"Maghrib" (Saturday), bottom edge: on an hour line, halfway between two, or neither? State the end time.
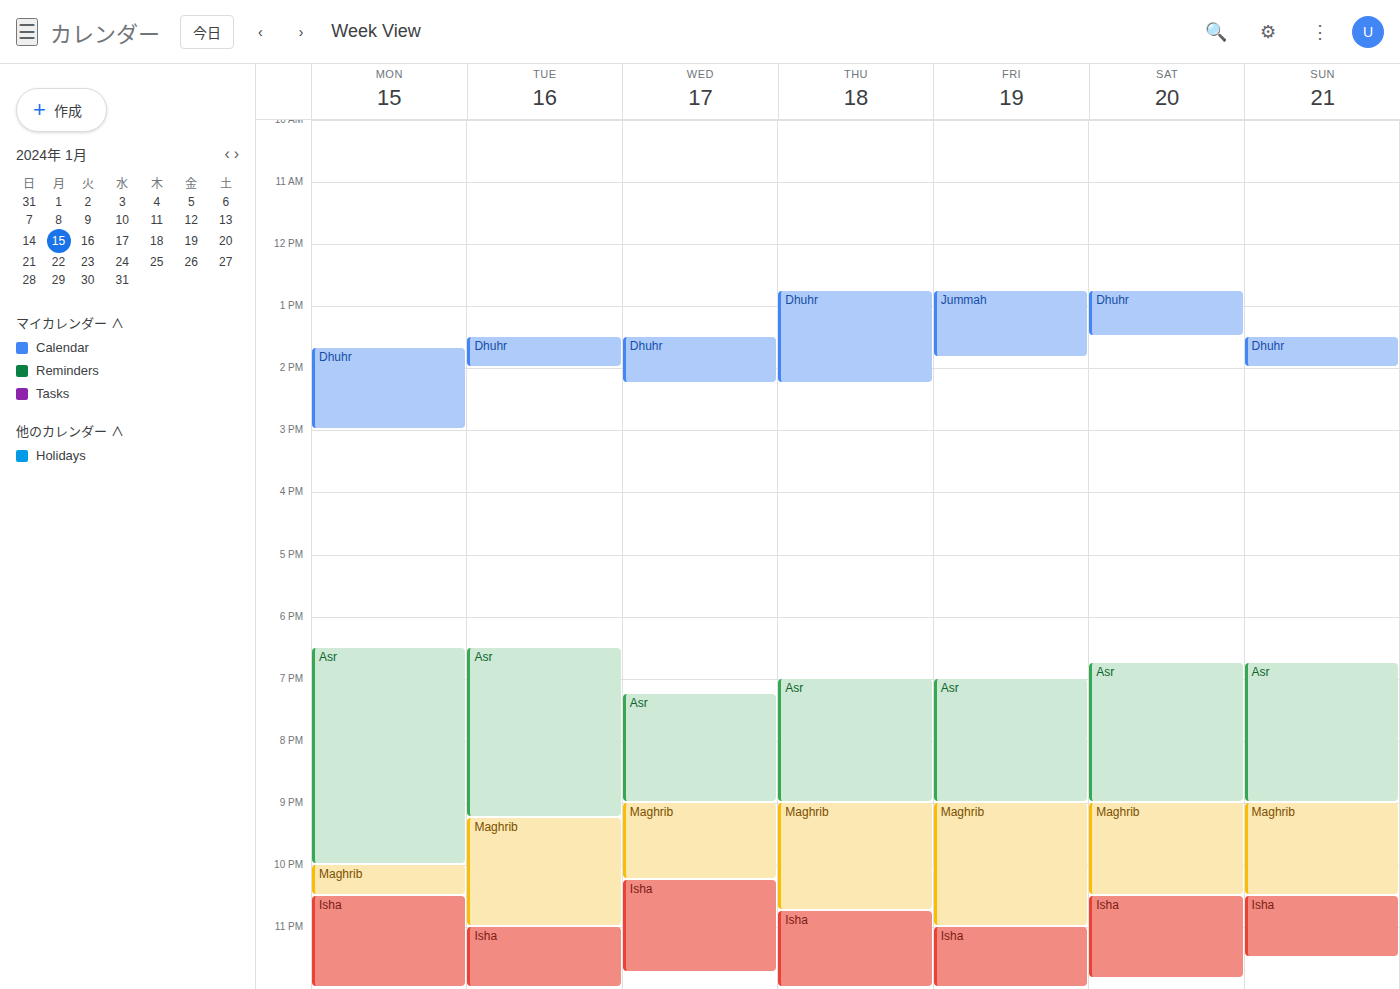
10:30 PM -- halfway between the 10 PM and 11 PM lines.